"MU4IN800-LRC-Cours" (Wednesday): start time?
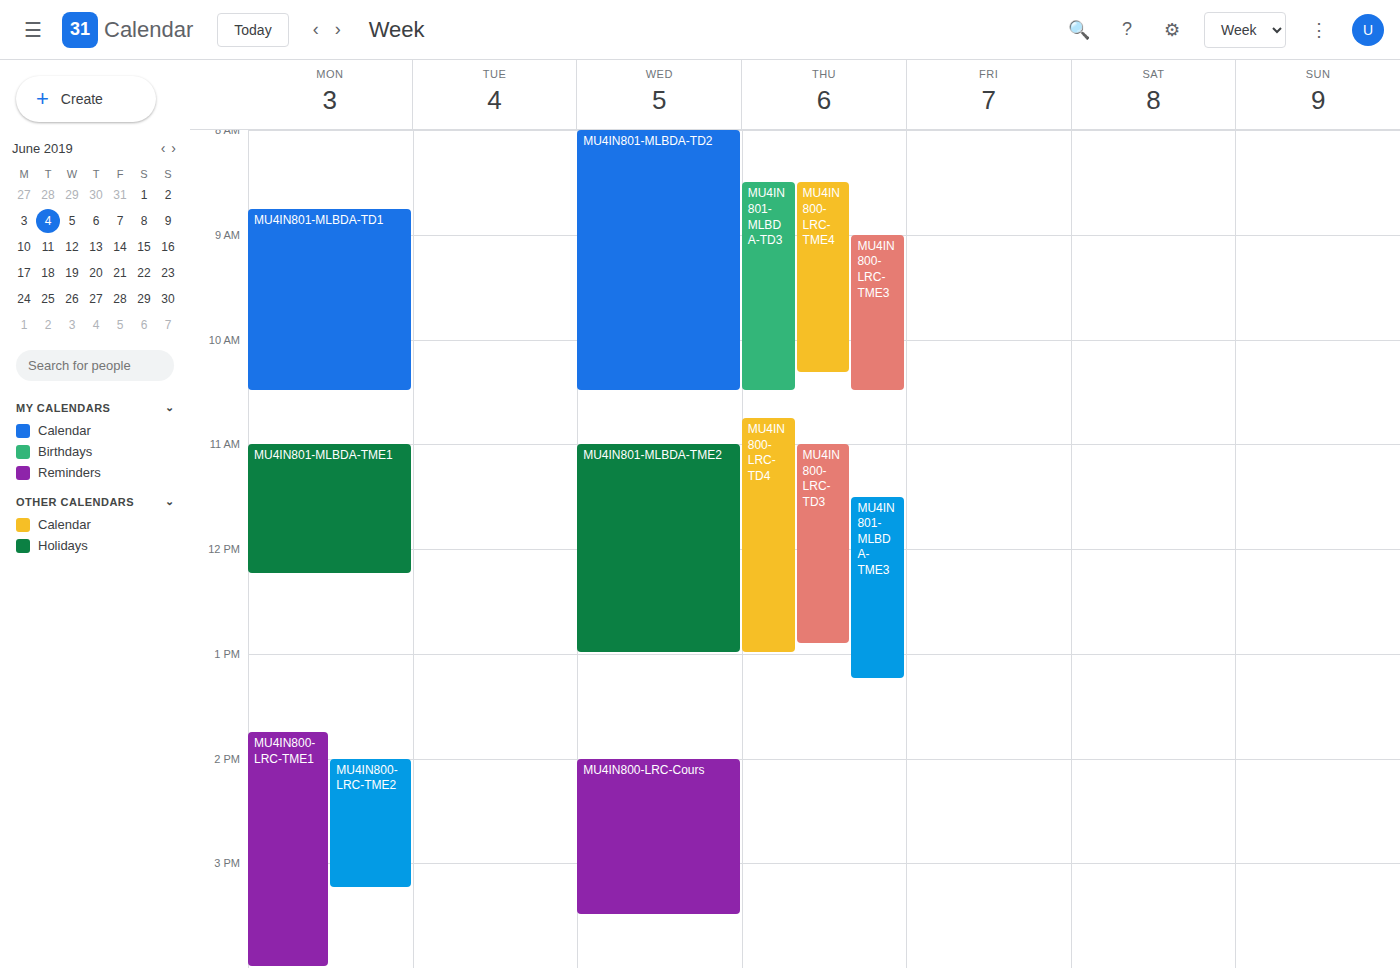
14:00